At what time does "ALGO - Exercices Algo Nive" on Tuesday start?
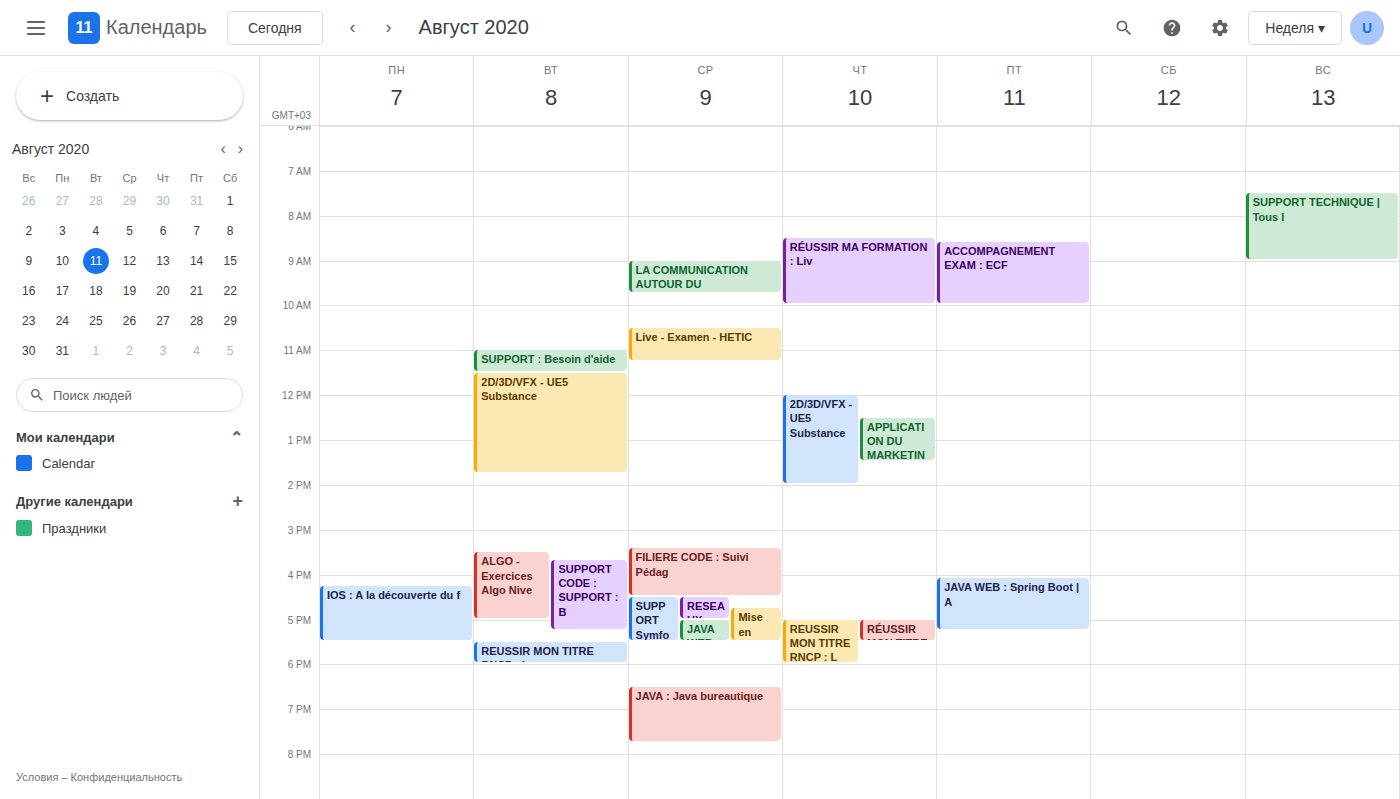
3:30 PM